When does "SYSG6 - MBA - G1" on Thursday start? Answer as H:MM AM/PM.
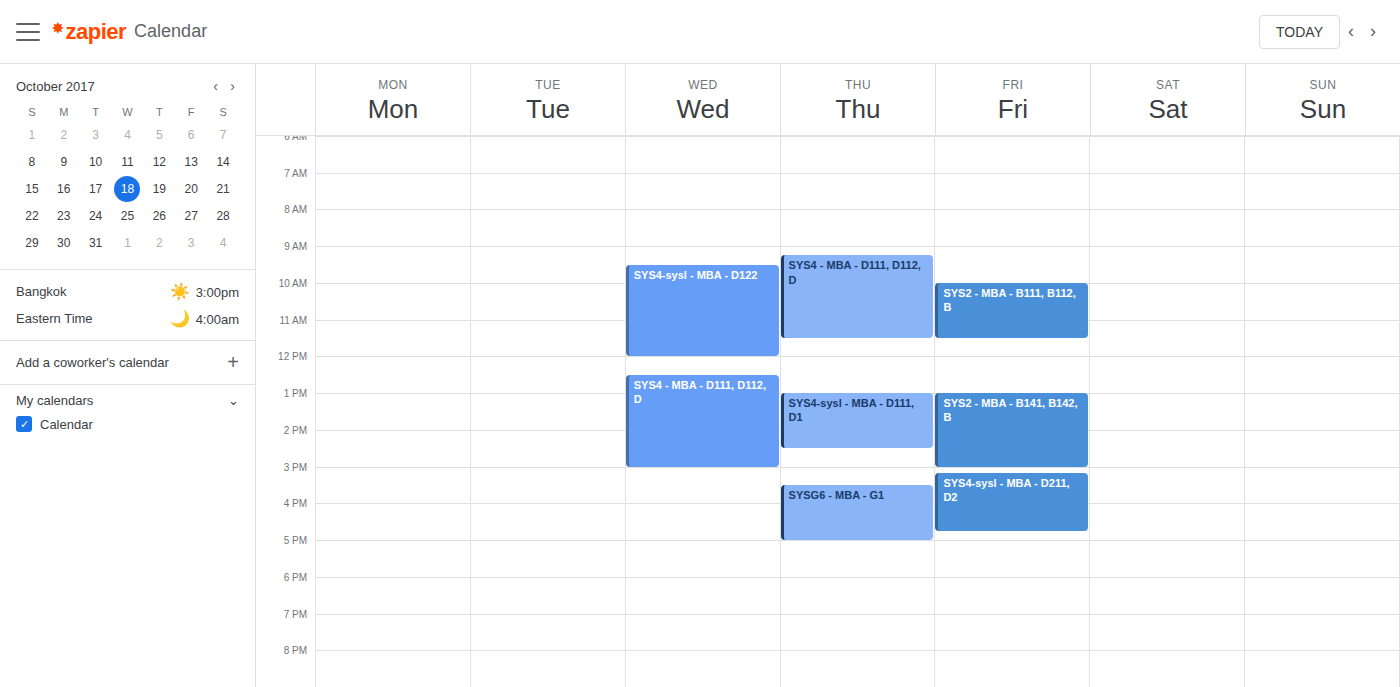
3:30 PM